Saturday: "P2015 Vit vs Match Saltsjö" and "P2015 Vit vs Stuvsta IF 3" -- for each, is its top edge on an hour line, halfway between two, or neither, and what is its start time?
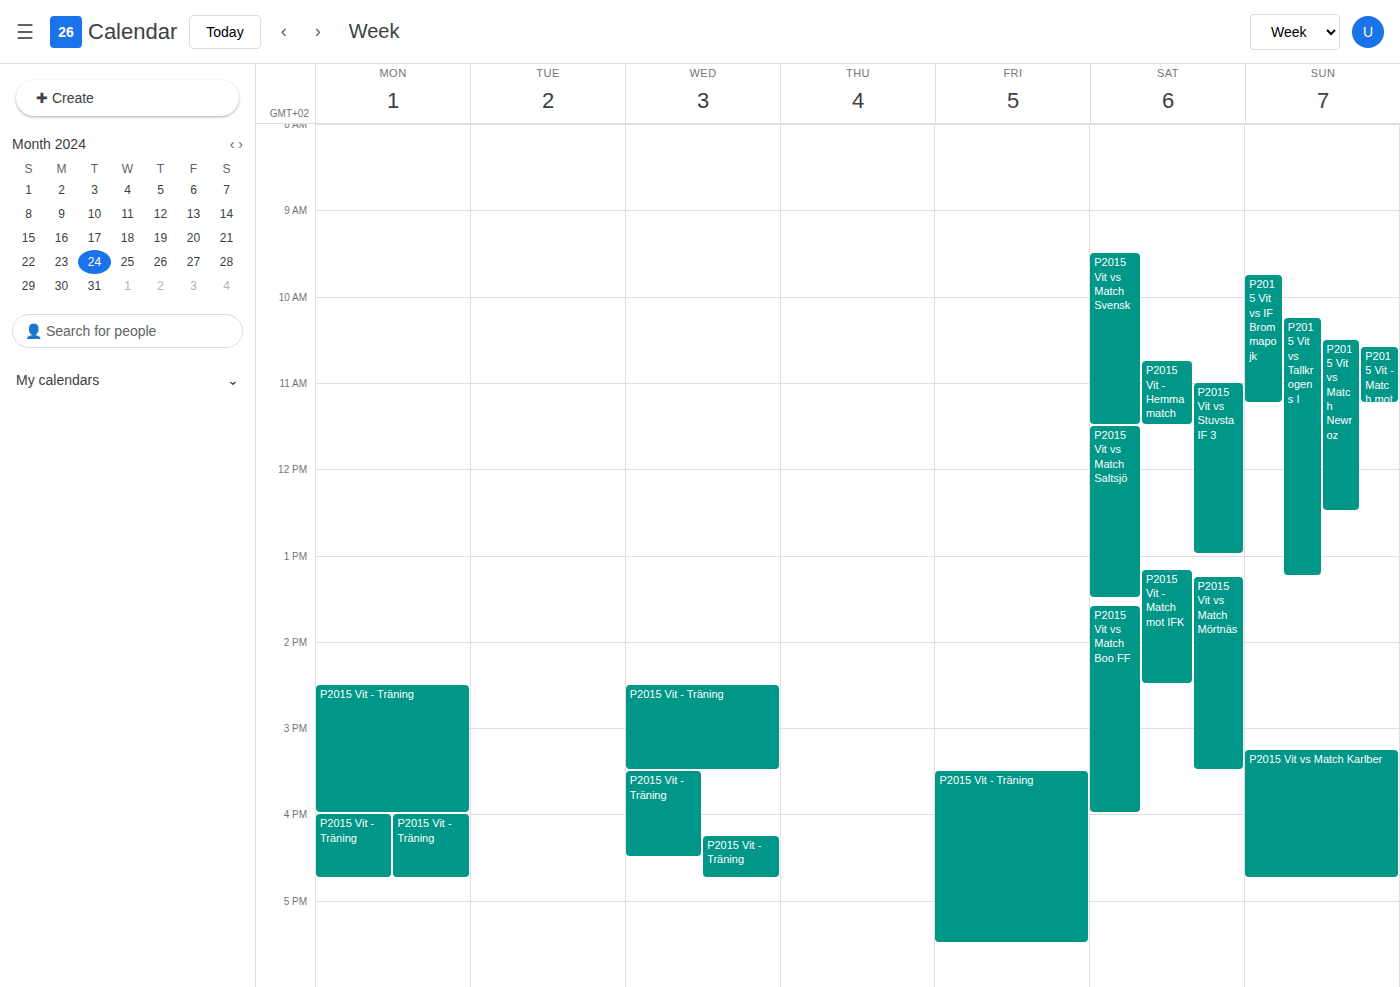
"P2015 Vit vs Match Saltsjö": 11:30 AM, halfway between the 11 AM and 12 PM lines. "P2015 Vit vs Stuvsta IF 3": 11:00 AM, exactly on the 11 AM line.